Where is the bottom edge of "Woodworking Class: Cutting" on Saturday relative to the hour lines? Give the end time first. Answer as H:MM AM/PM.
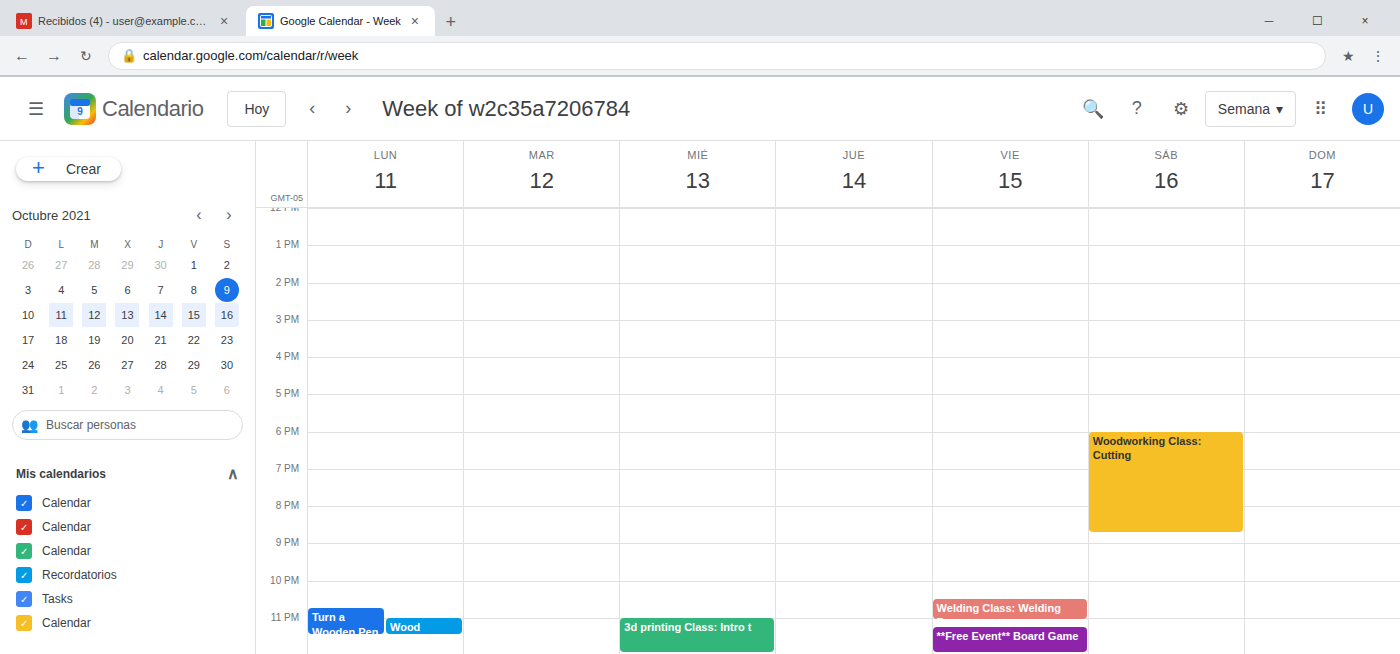
8:45 PM -- neither: three quarters of the way from the 8 PM line to the 9 PM line.